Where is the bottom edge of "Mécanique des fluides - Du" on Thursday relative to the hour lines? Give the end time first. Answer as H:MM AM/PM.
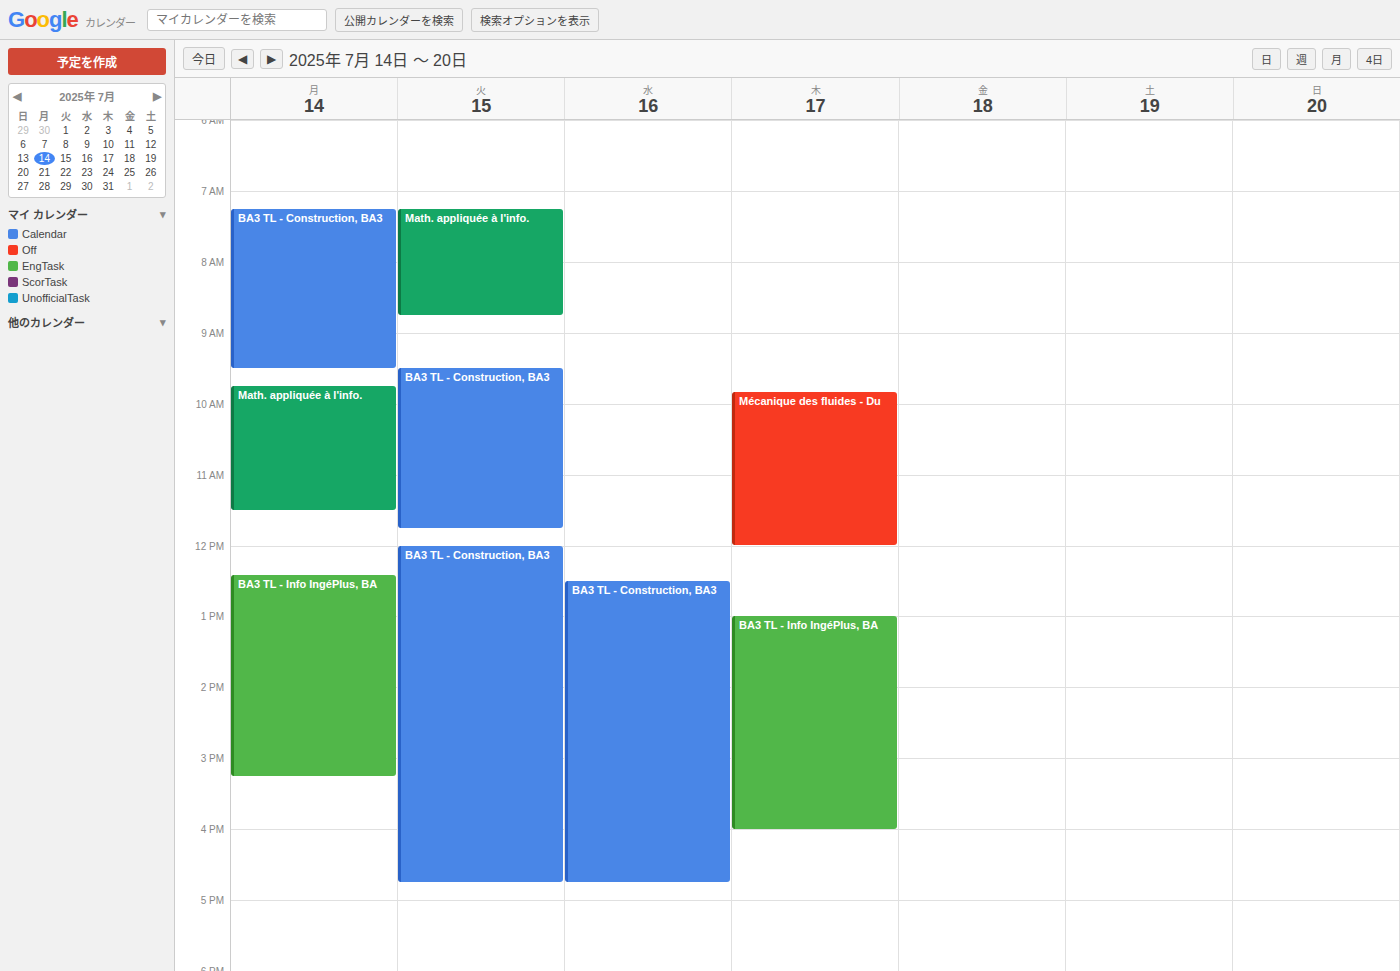
12:00 PM -- exactly on the 12 PM line.